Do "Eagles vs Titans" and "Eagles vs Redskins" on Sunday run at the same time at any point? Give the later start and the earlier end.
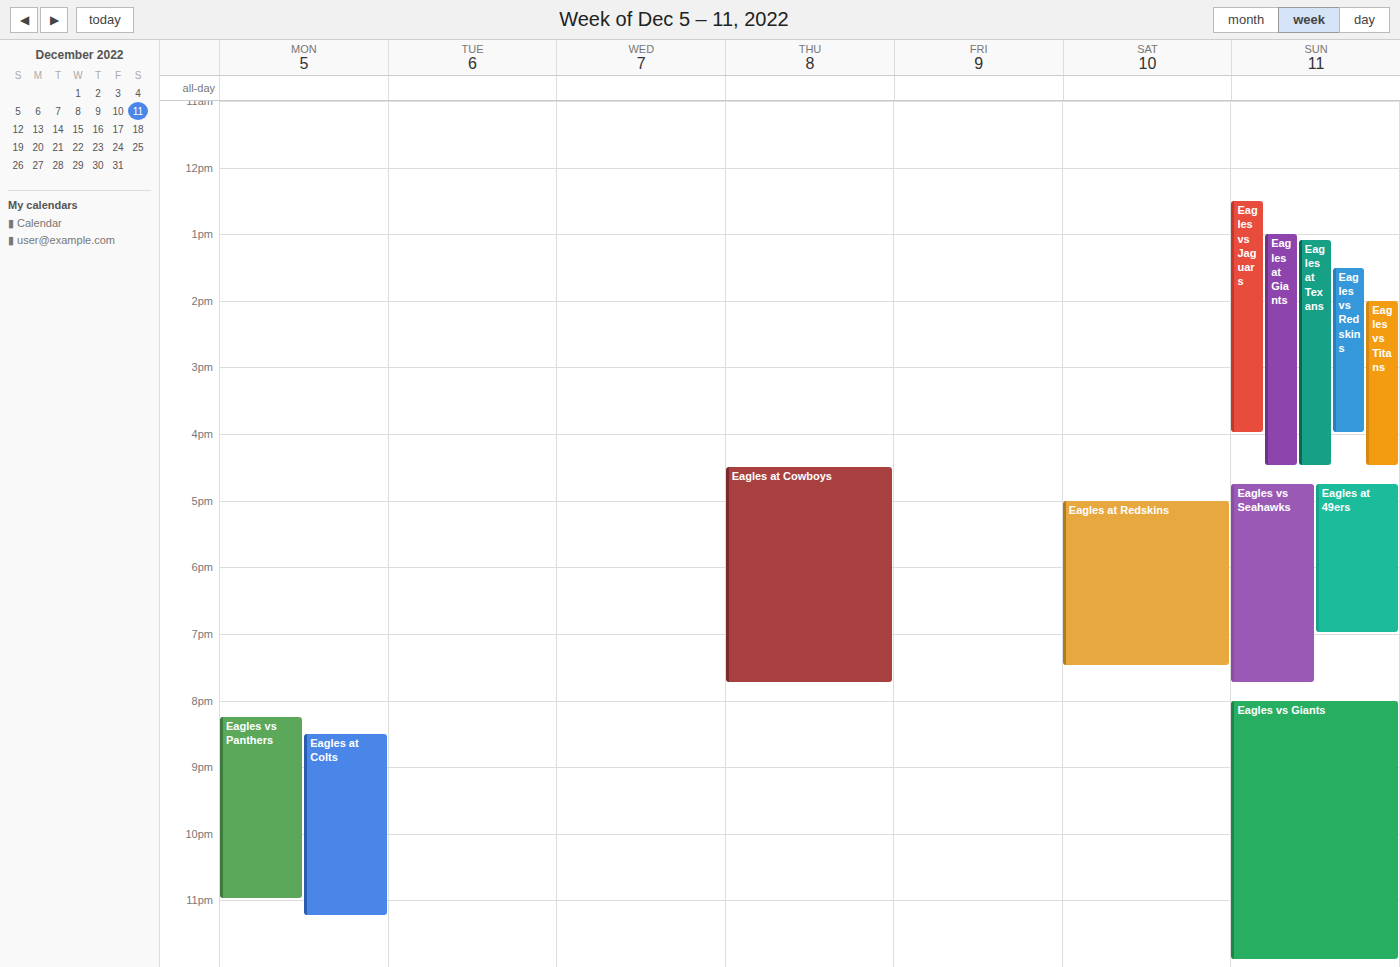
"Eagles vs Titans" starts at 2:00 PM, before "Eagles vs Redskins" ends at 4:00 PM -- they overlap.